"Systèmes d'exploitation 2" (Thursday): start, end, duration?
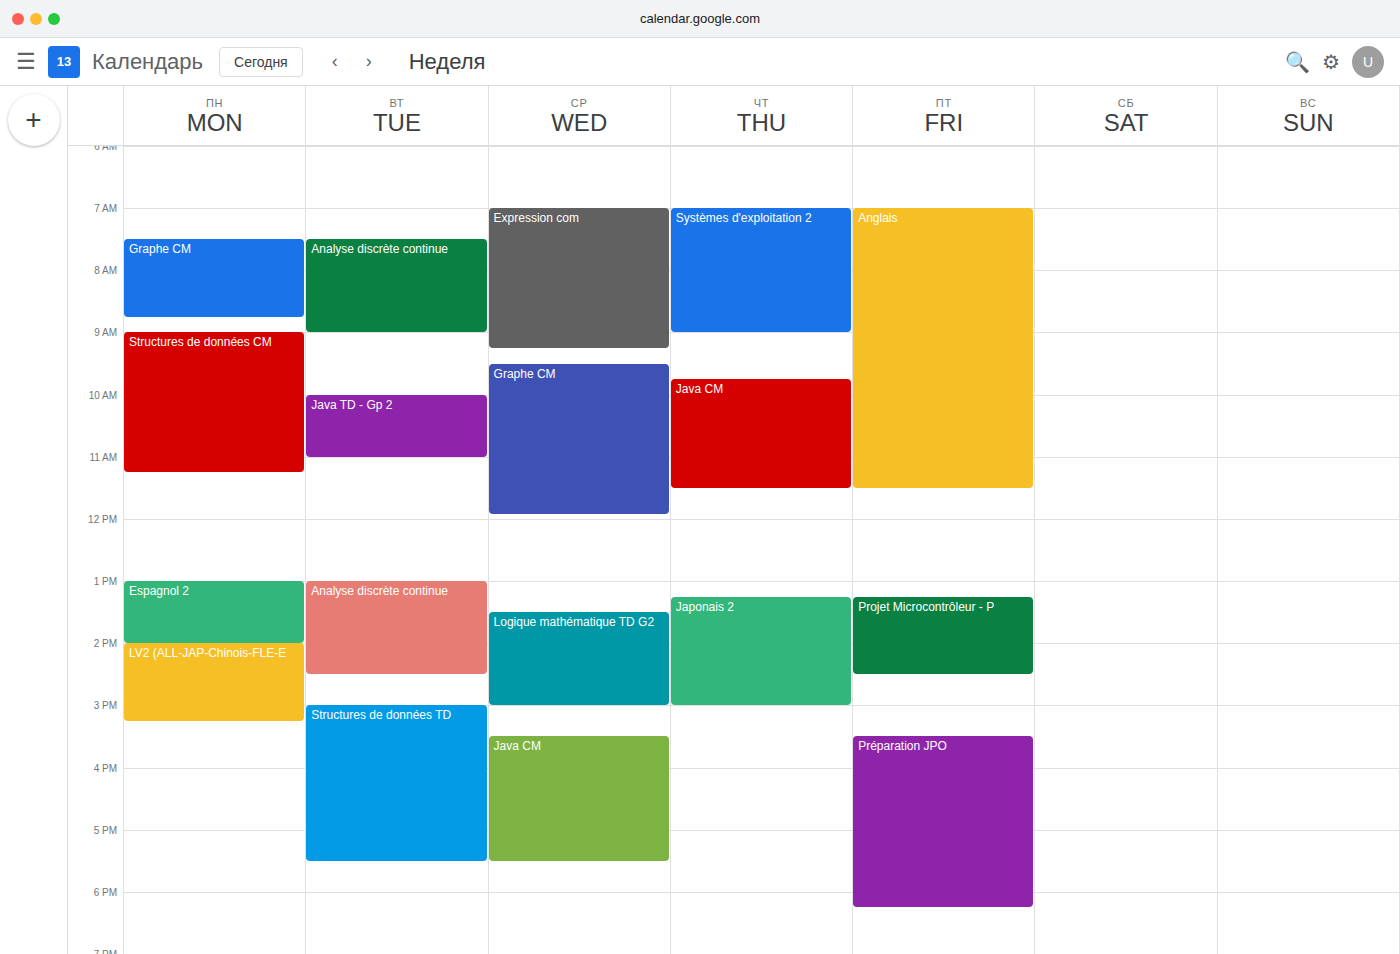
7:00 AM to 9:00 AM, 2 hours